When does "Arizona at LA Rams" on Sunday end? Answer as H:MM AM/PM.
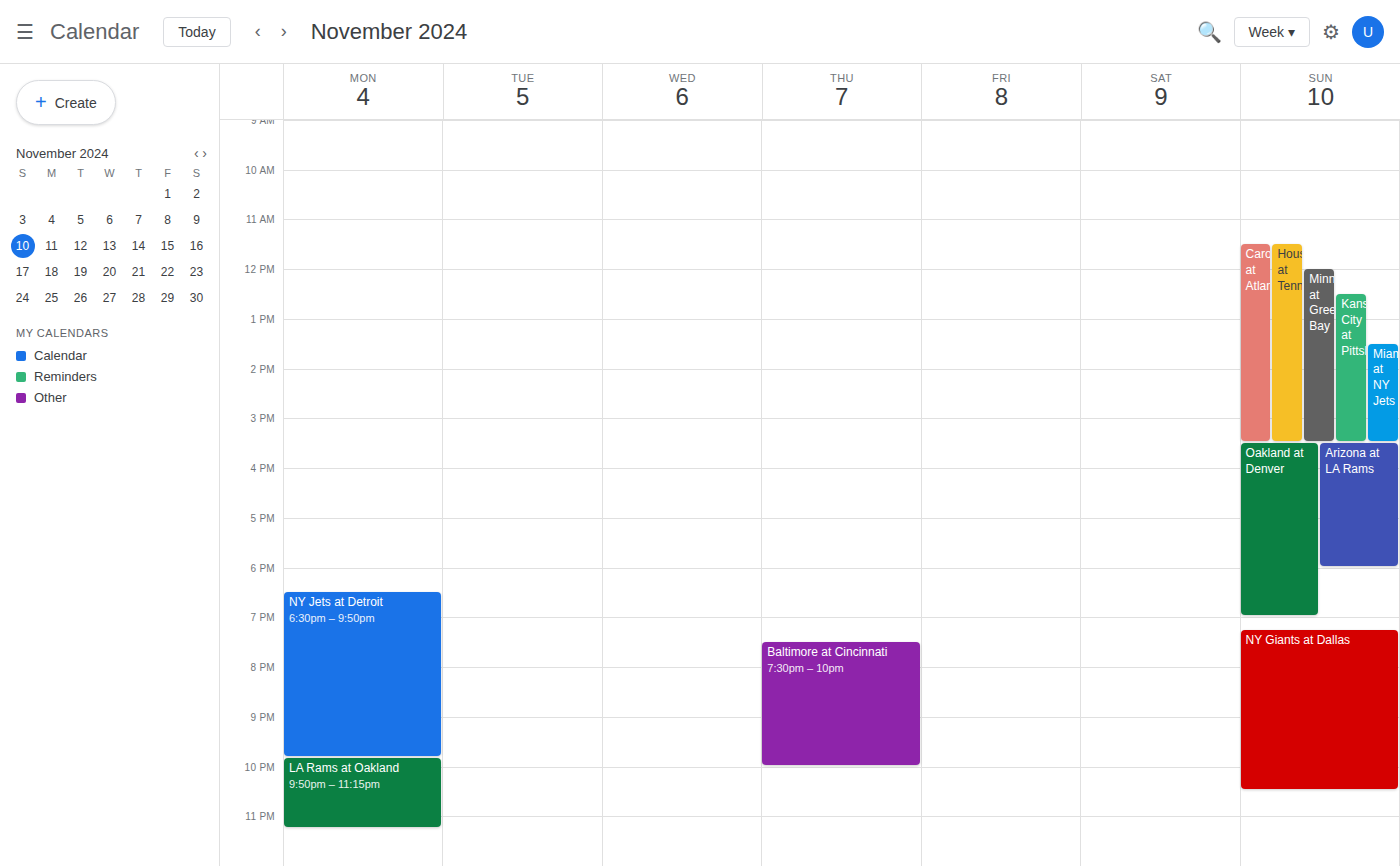
6:00 PM